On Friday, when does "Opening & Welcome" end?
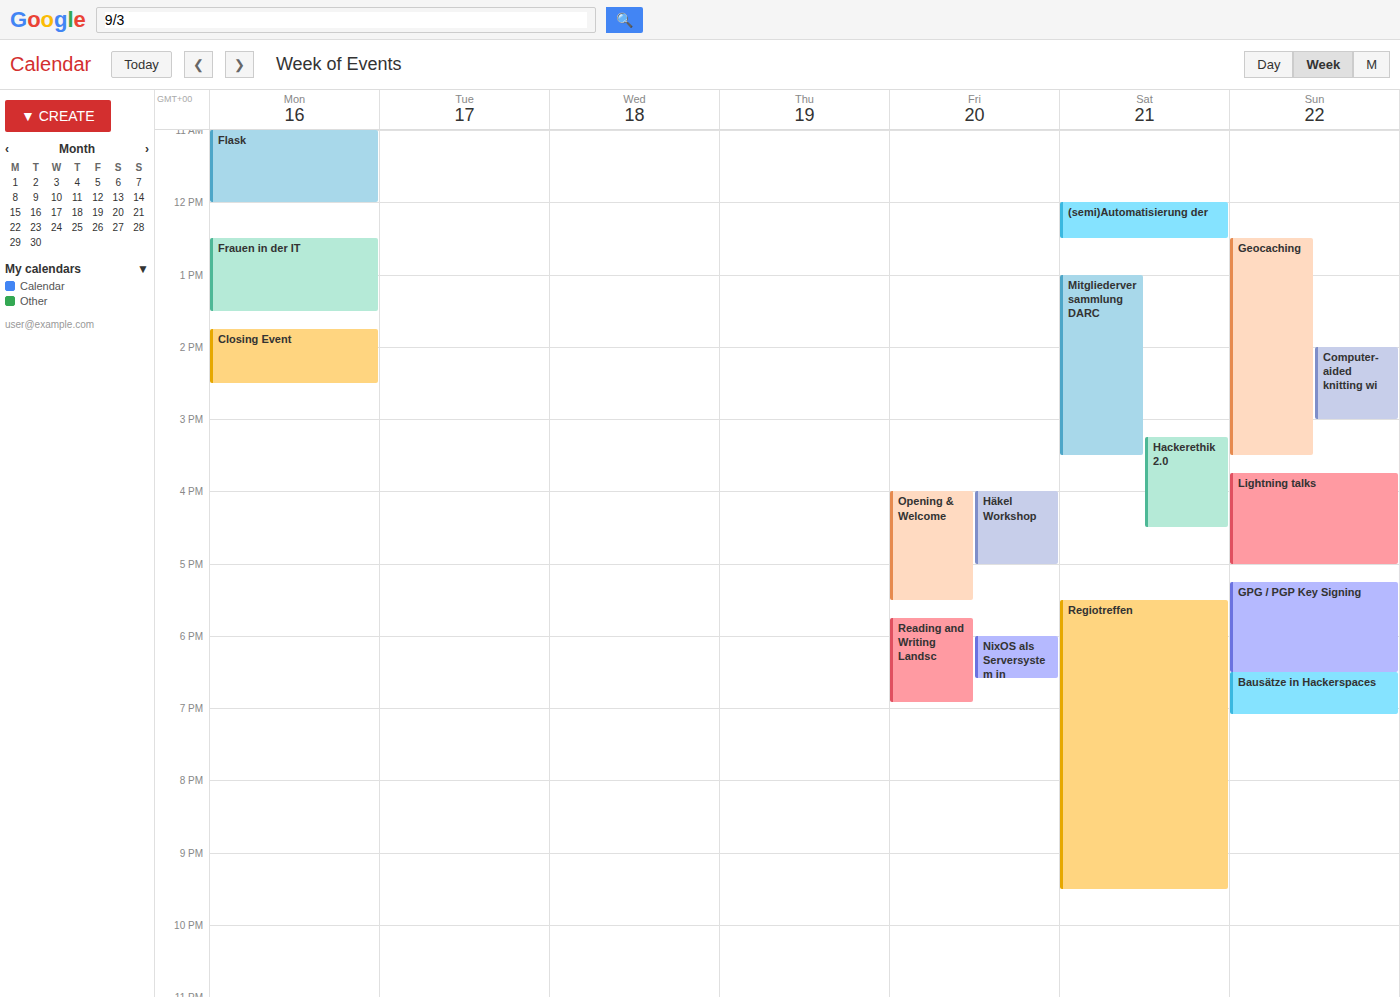
5:30 PM